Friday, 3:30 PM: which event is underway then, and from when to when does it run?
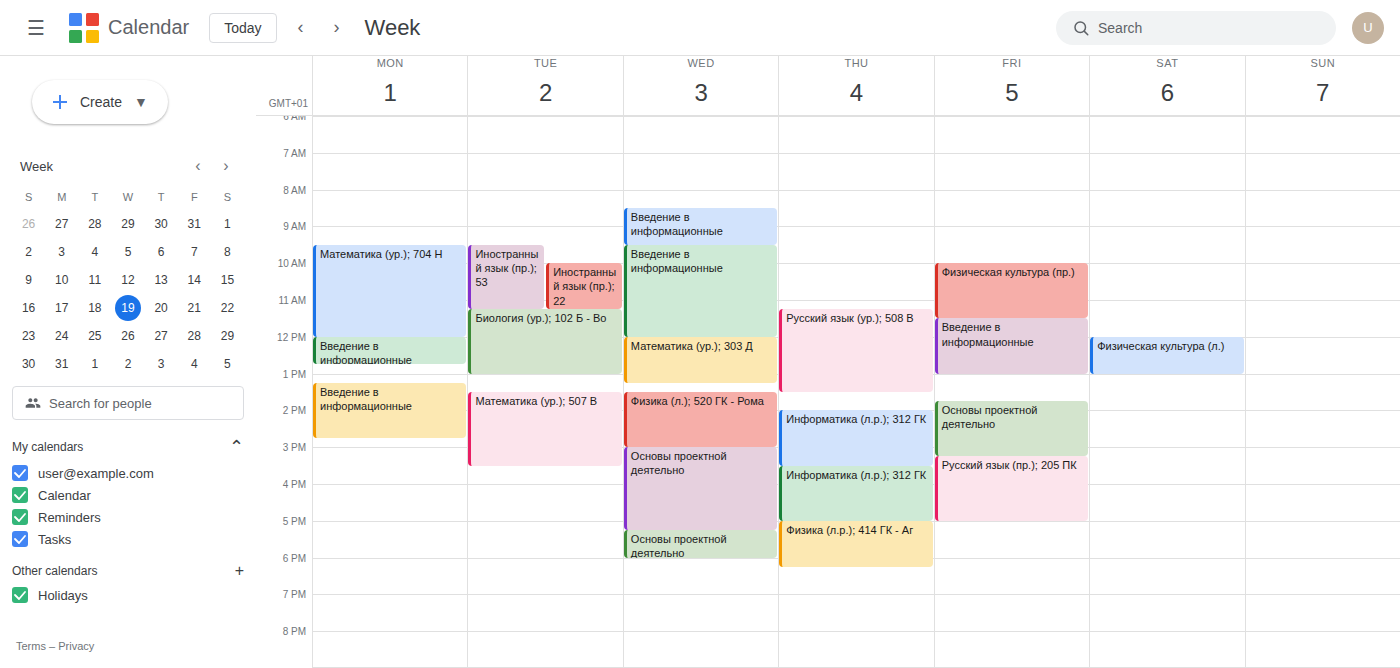
"Русский язык (пр.); 205 ПК", 3:15 PM to 5:00 PM